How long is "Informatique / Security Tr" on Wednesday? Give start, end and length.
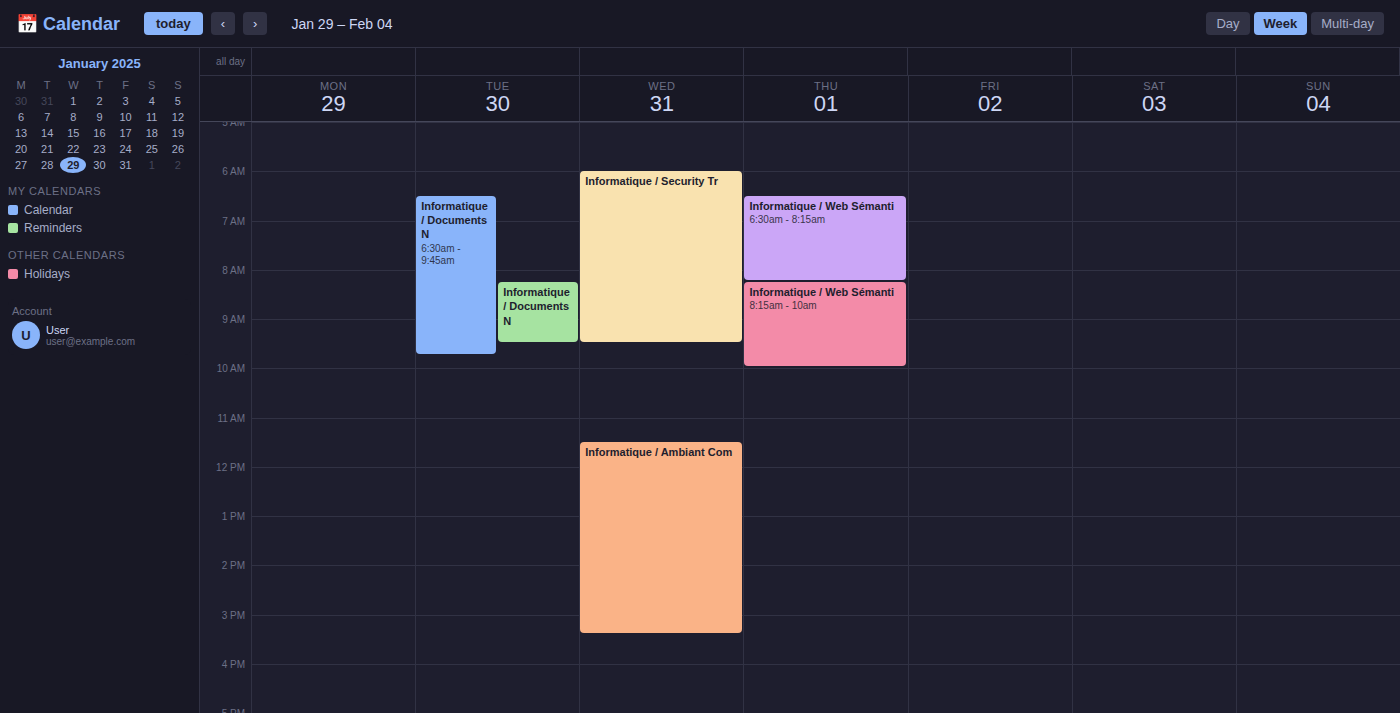
6:00 AM to 9:30 AM, 3 hours 30 minutes